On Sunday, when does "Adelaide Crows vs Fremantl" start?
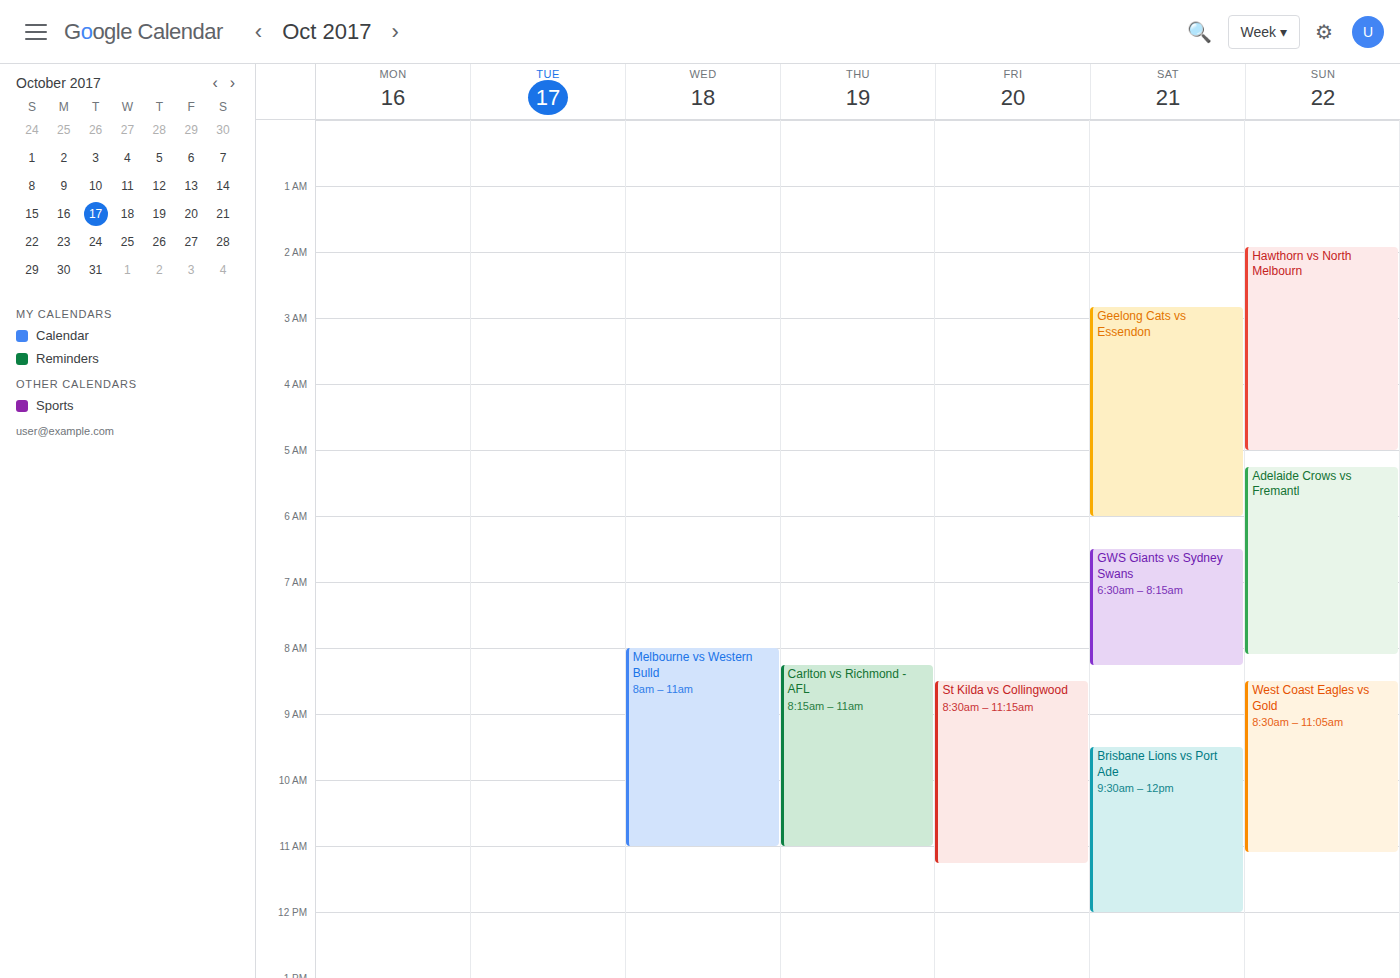
5:15 AM